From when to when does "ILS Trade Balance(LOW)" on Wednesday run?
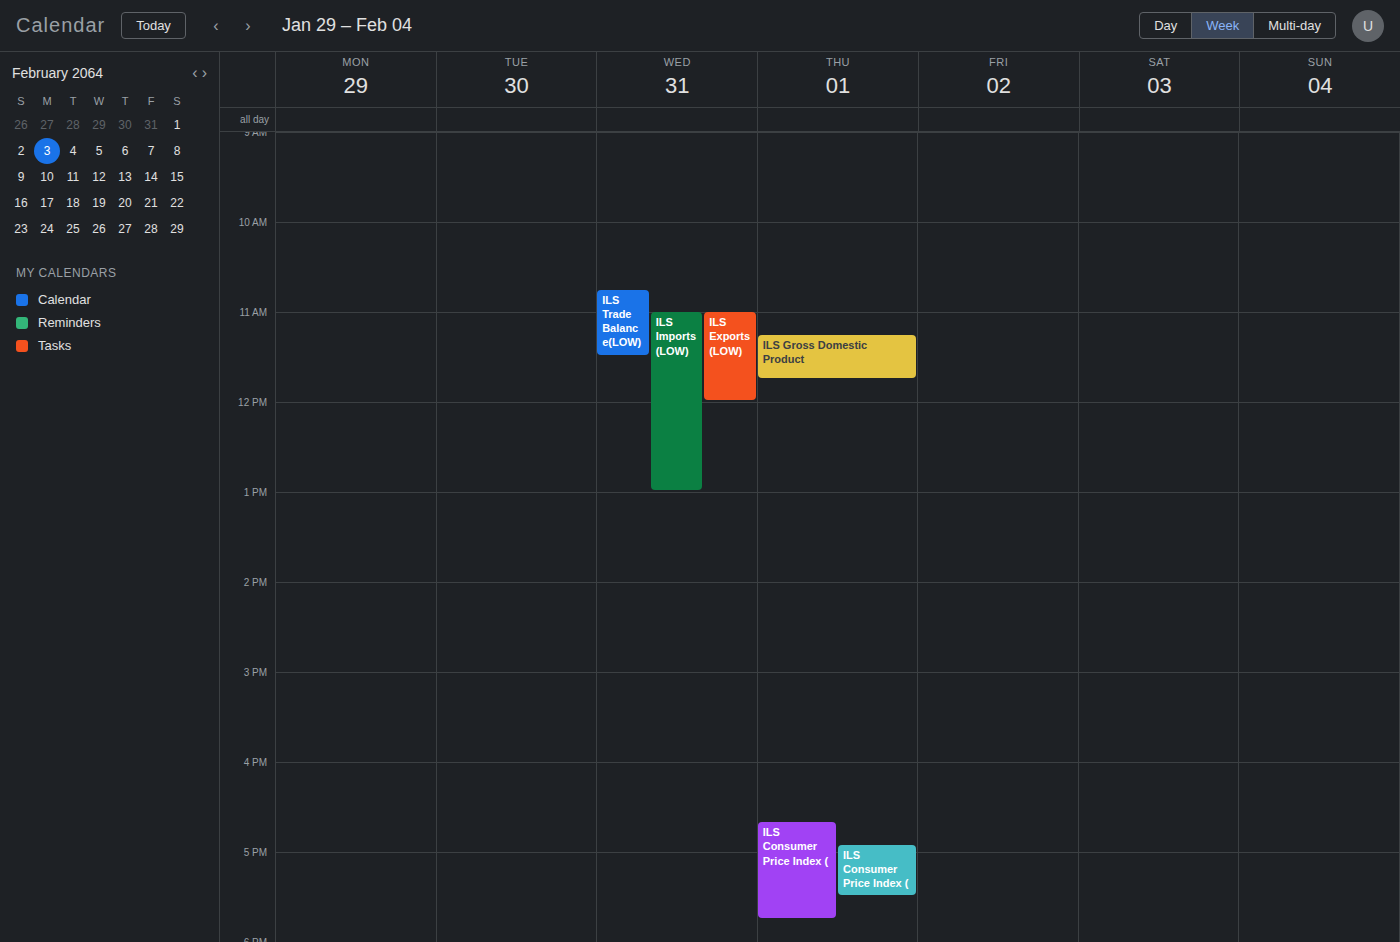
10:45 AM to 11:30 AM